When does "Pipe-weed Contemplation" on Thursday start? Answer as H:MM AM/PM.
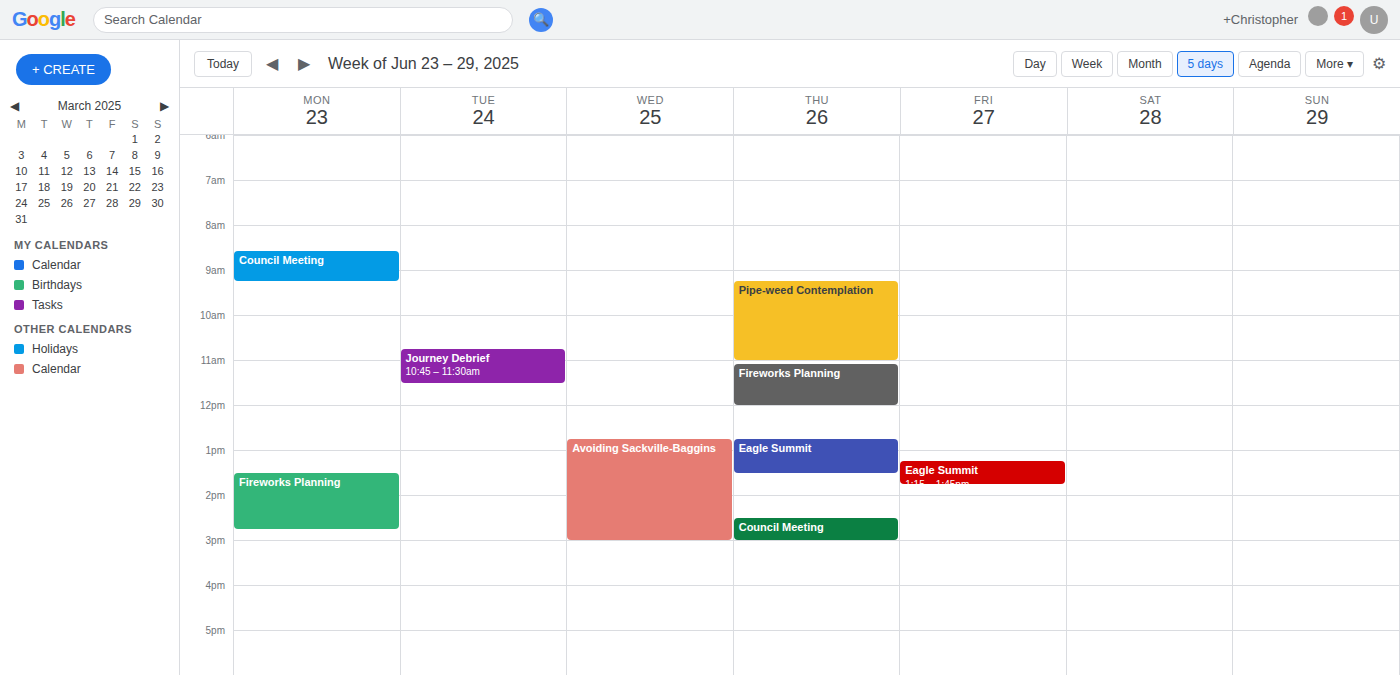
9:15 AM